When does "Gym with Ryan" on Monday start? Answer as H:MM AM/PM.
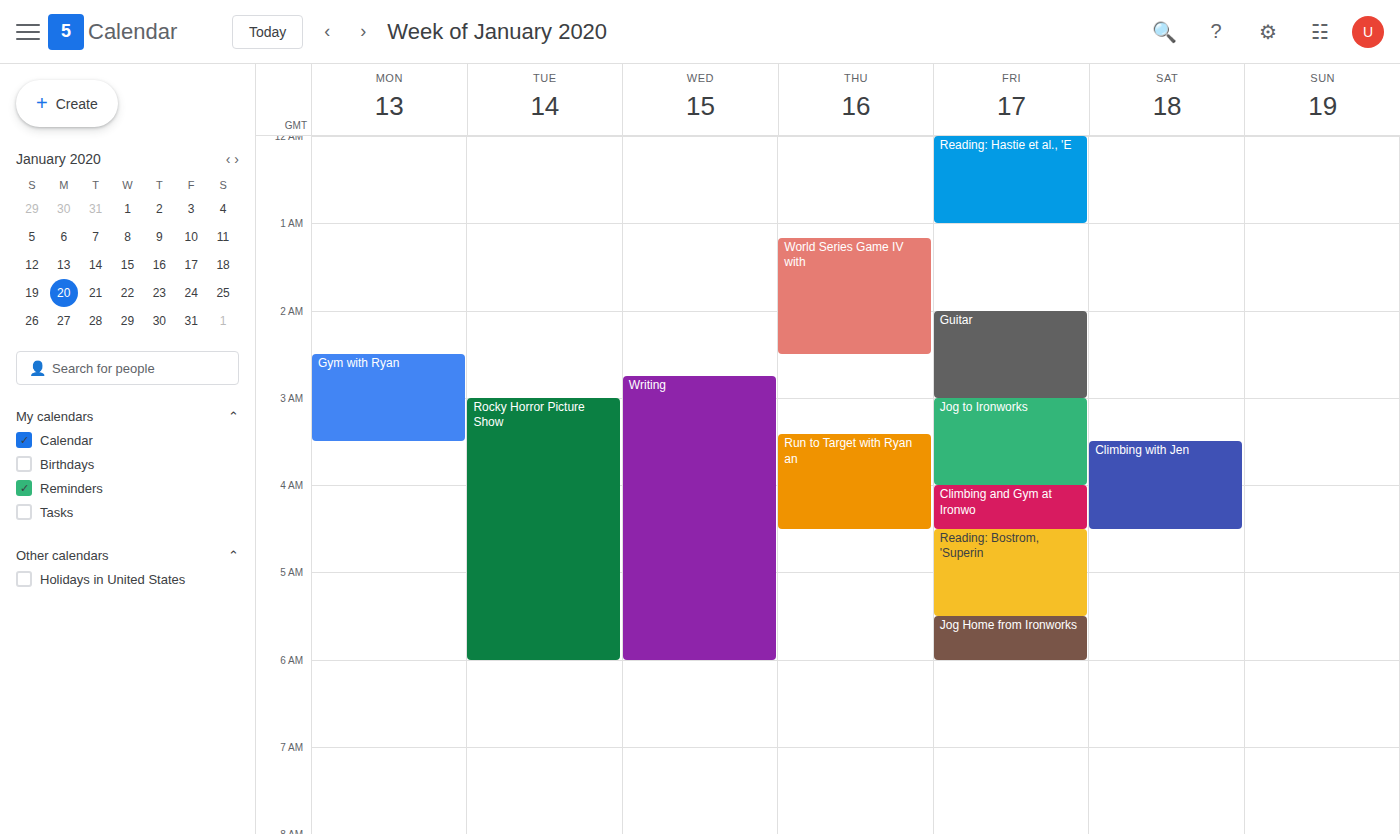
2:30 AM